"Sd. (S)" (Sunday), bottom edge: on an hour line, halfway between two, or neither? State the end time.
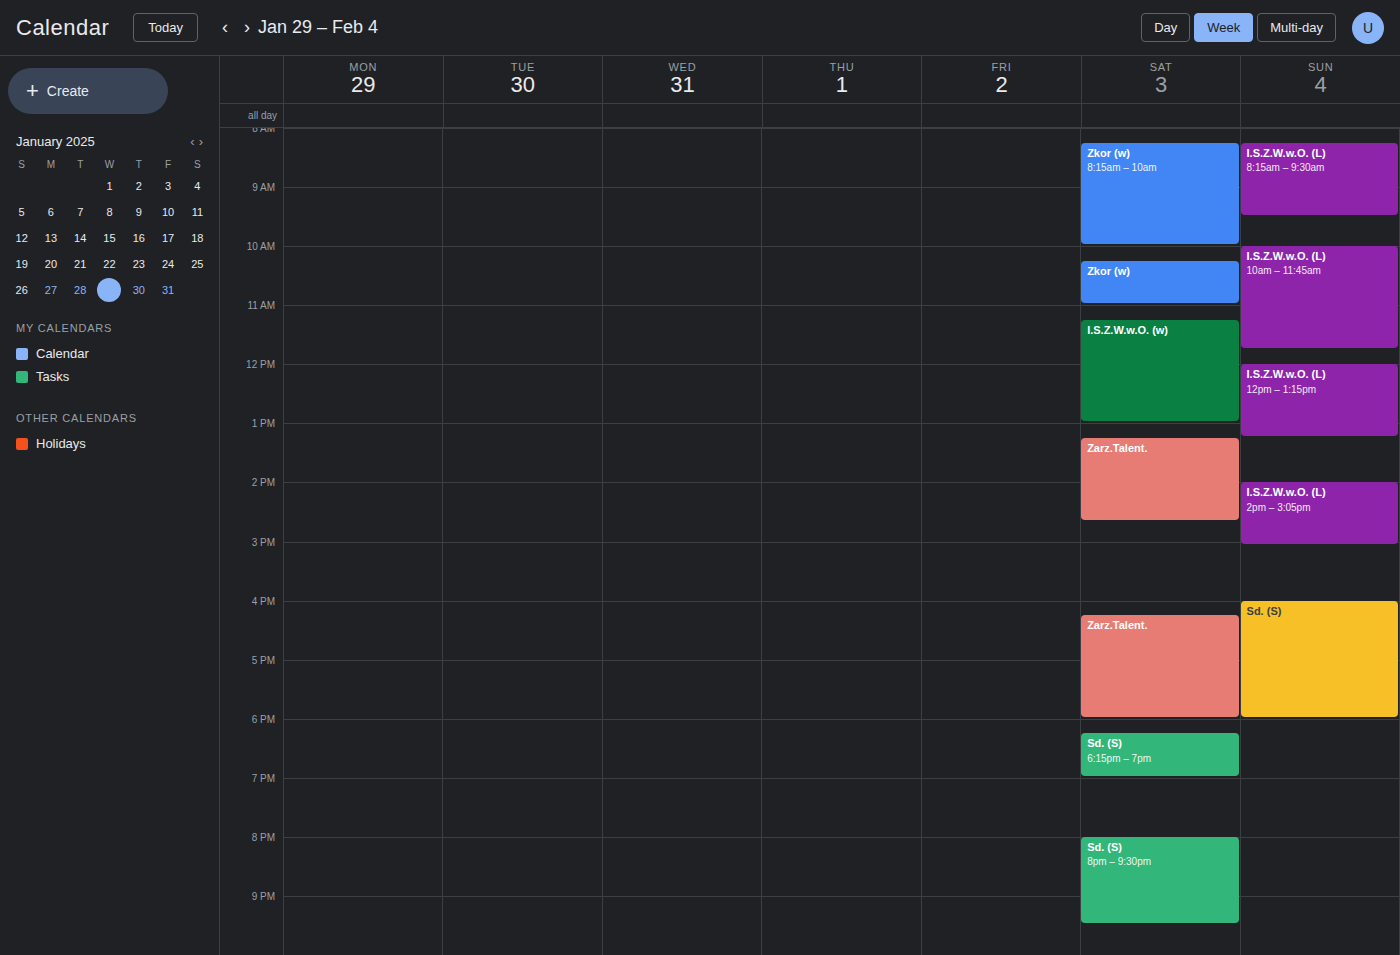
18:00 -- exactly on the 18:00 line.